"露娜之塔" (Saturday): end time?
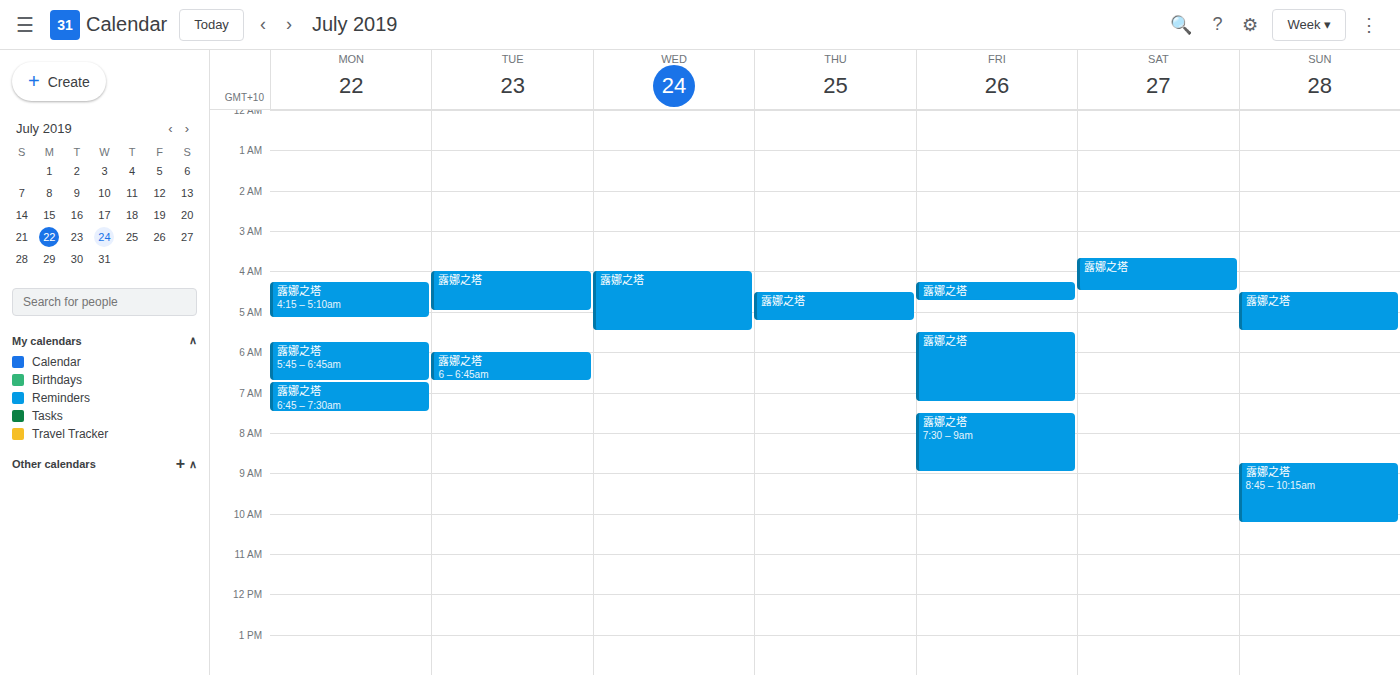
4:30 AM